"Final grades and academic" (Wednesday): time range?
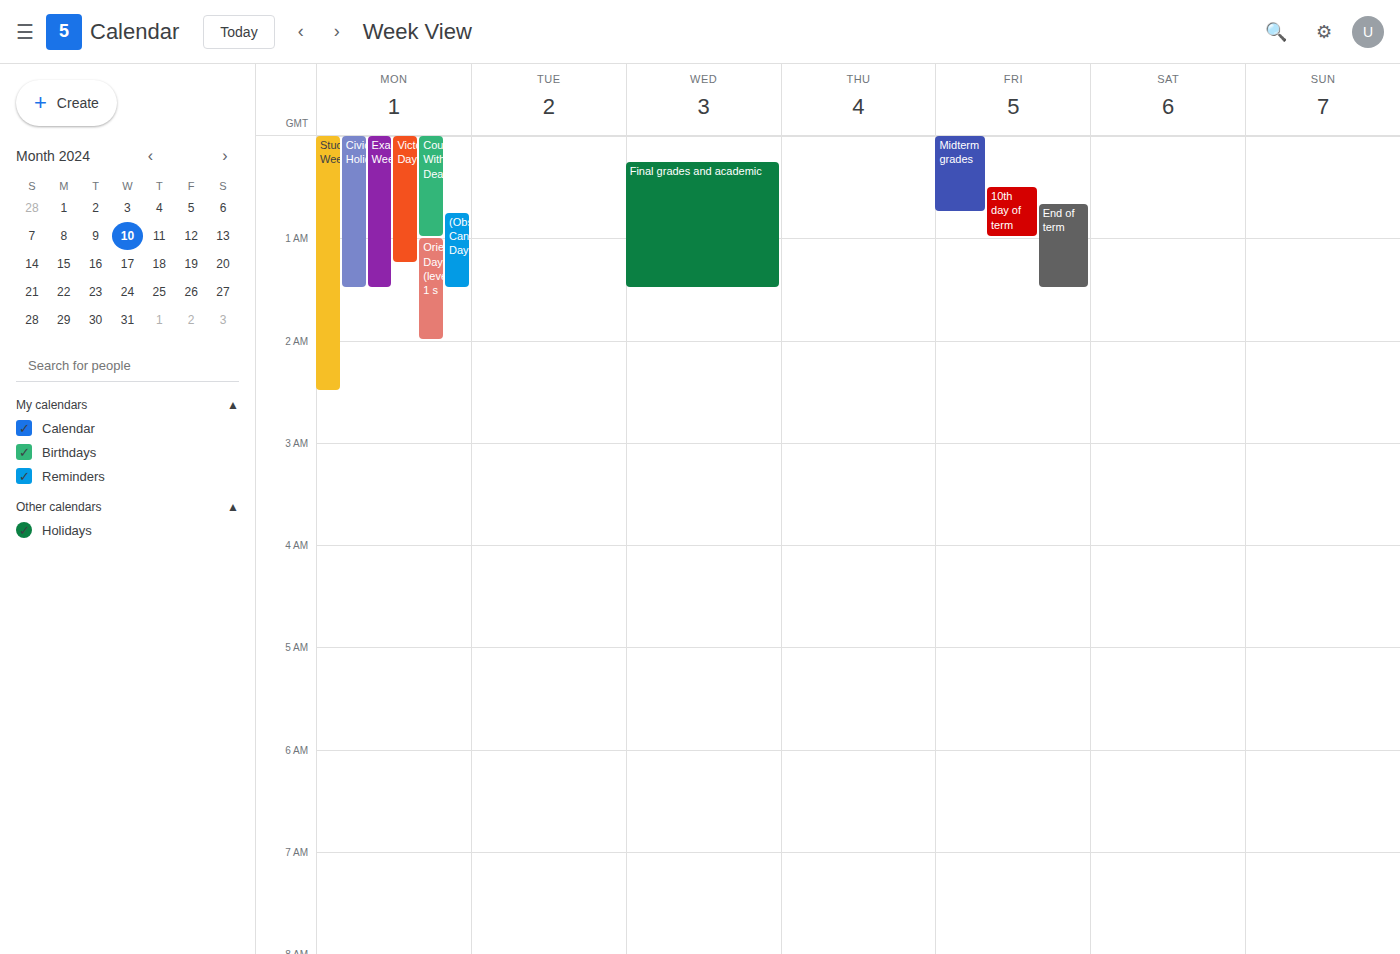
12:15 AM to 1:30 AM